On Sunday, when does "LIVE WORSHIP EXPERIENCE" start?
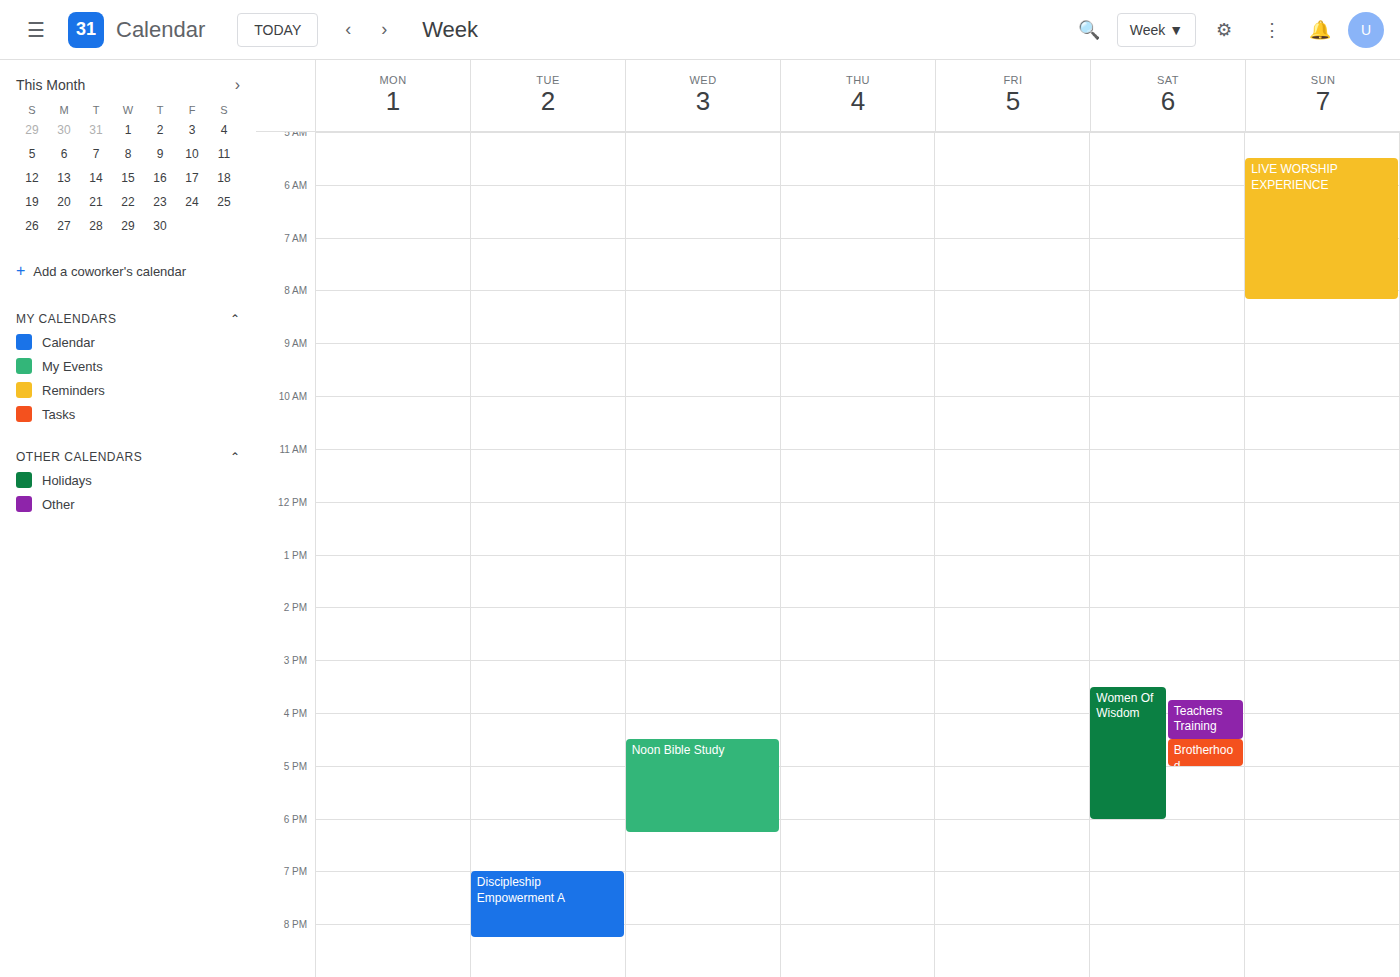
5:30 AM